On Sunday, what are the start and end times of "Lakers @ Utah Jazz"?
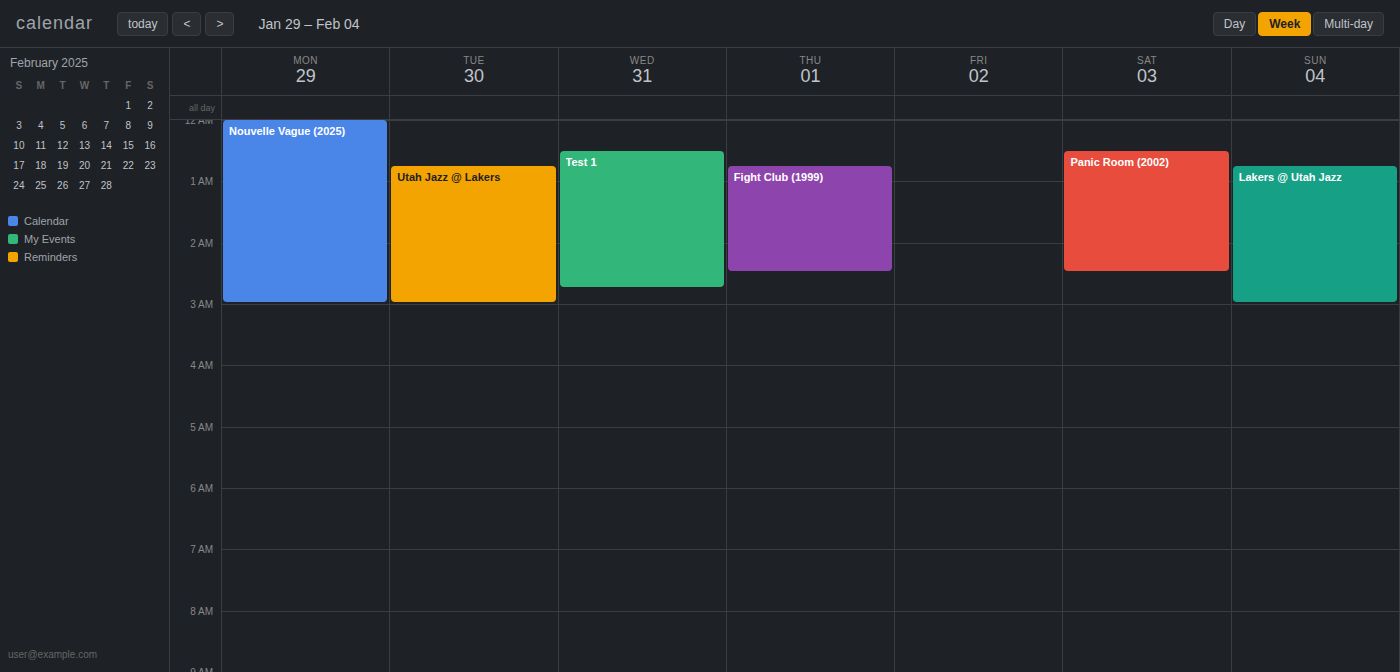
12:45 AM to 3:00 AM